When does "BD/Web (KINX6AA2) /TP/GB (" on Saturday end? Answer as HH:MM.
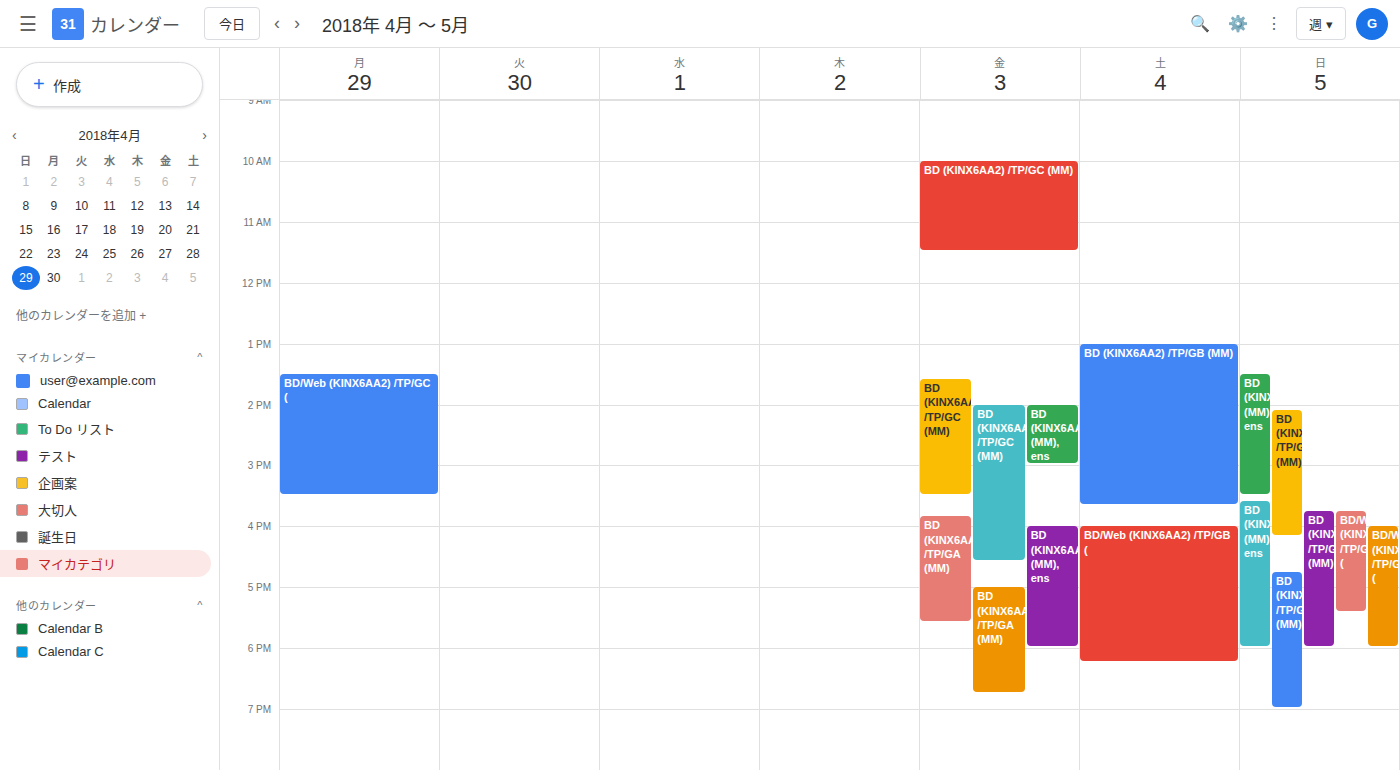
18:15